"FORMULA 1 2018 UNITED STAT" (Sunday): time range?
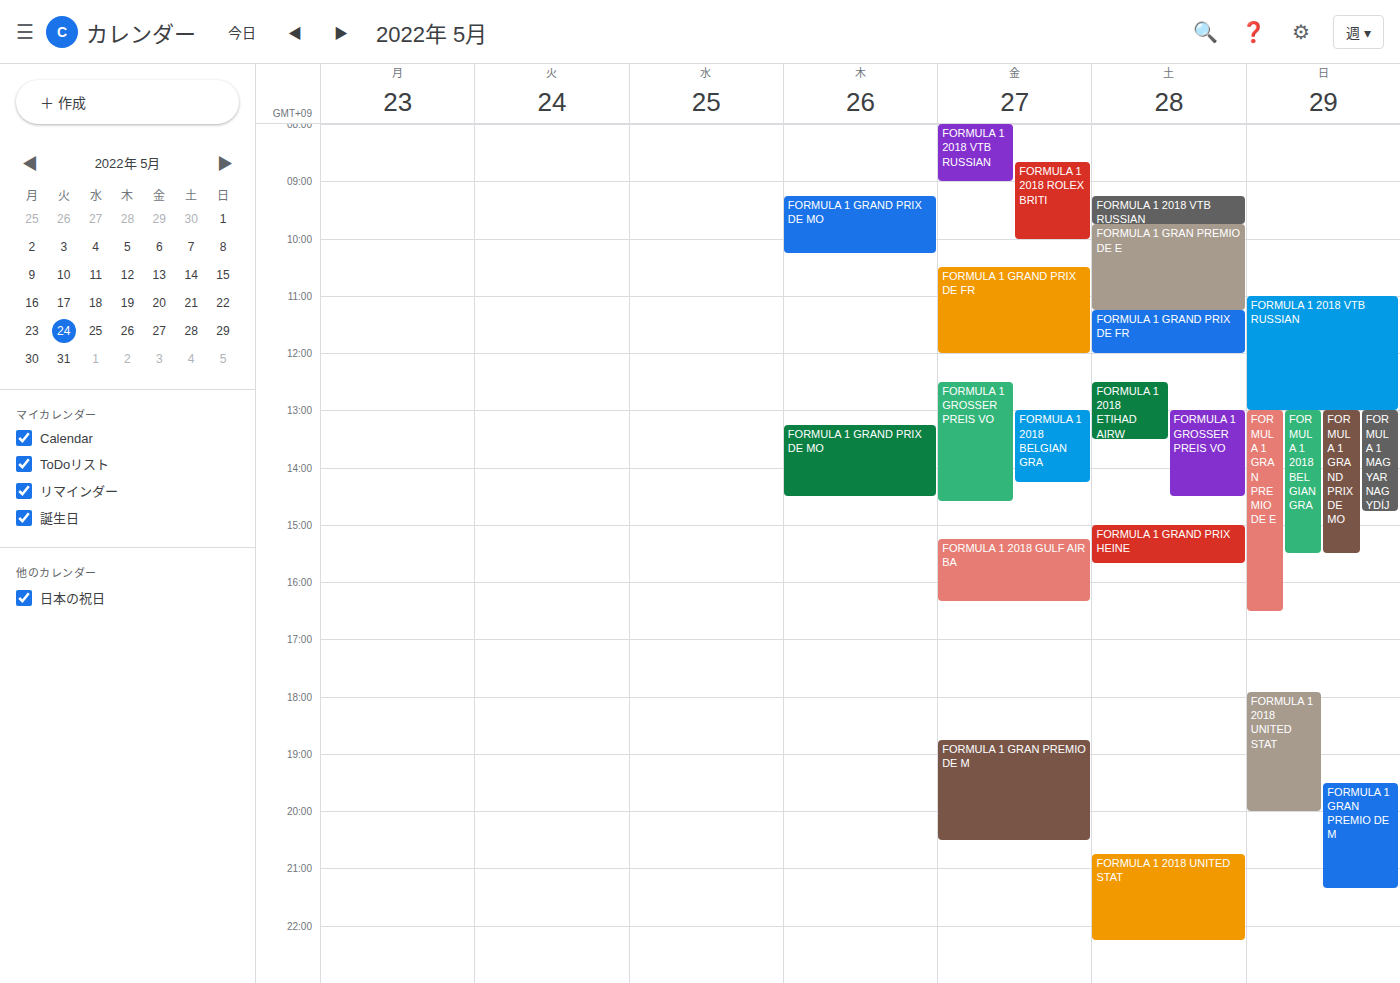
5:55 PM to 8:00 PM